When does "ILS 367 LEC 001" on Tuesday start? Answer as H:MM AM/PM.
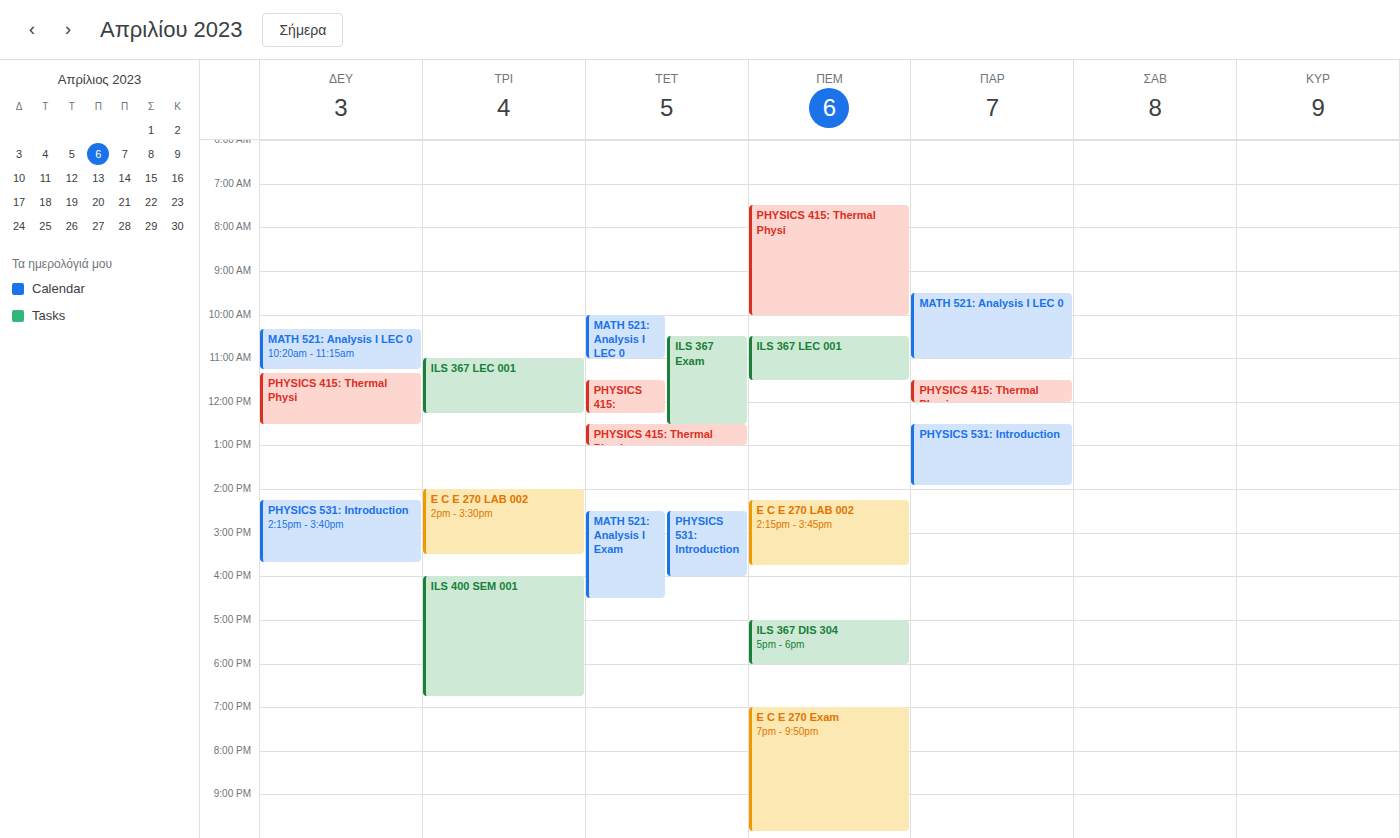
11:00 AM